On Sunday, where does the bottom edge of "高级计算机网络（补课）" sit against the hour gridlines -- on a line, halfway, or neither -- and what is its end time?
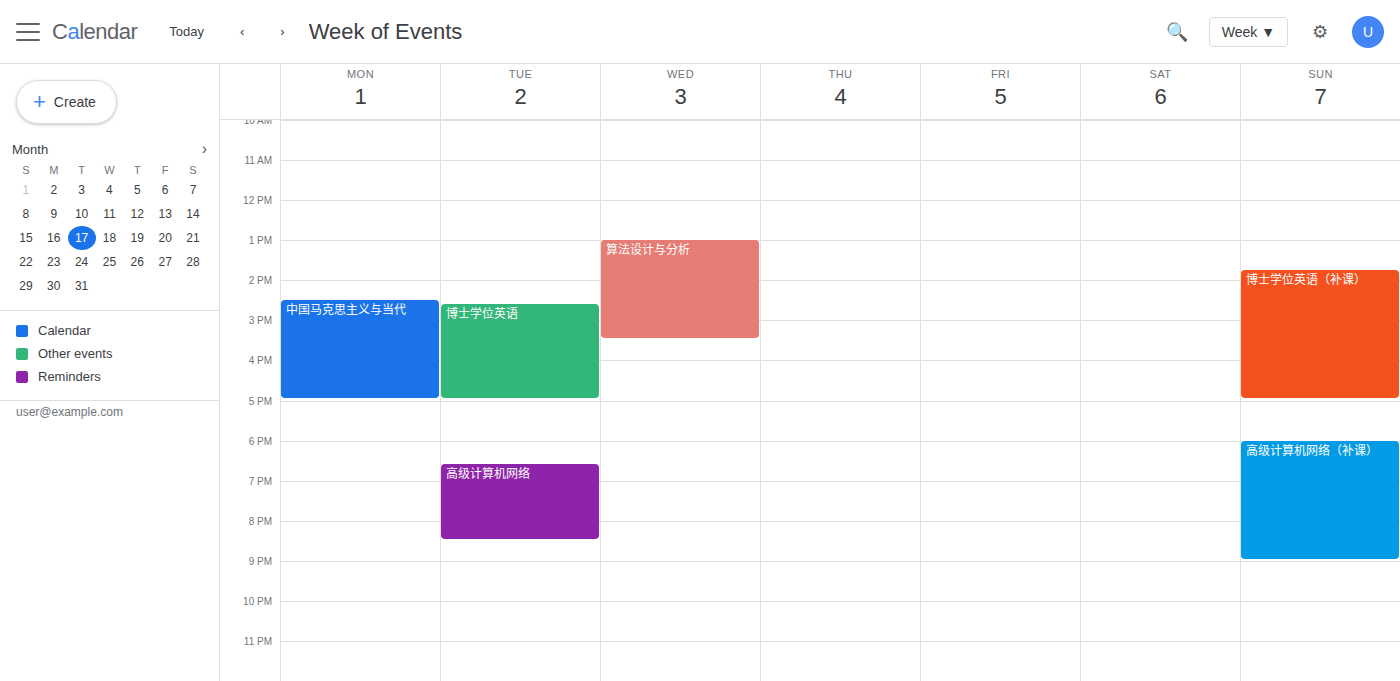
9:00 PM -- exactly on the 9 PM line.